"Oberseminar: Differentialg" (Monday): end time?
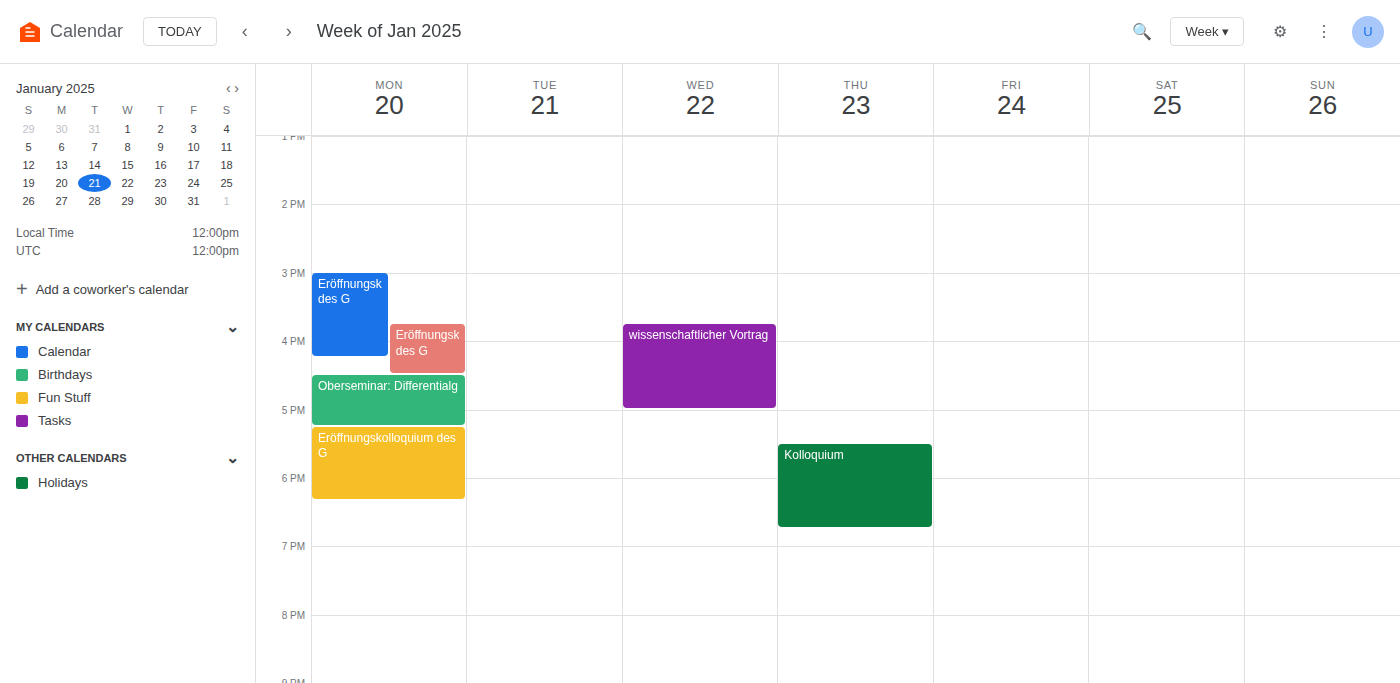
5:15 PM